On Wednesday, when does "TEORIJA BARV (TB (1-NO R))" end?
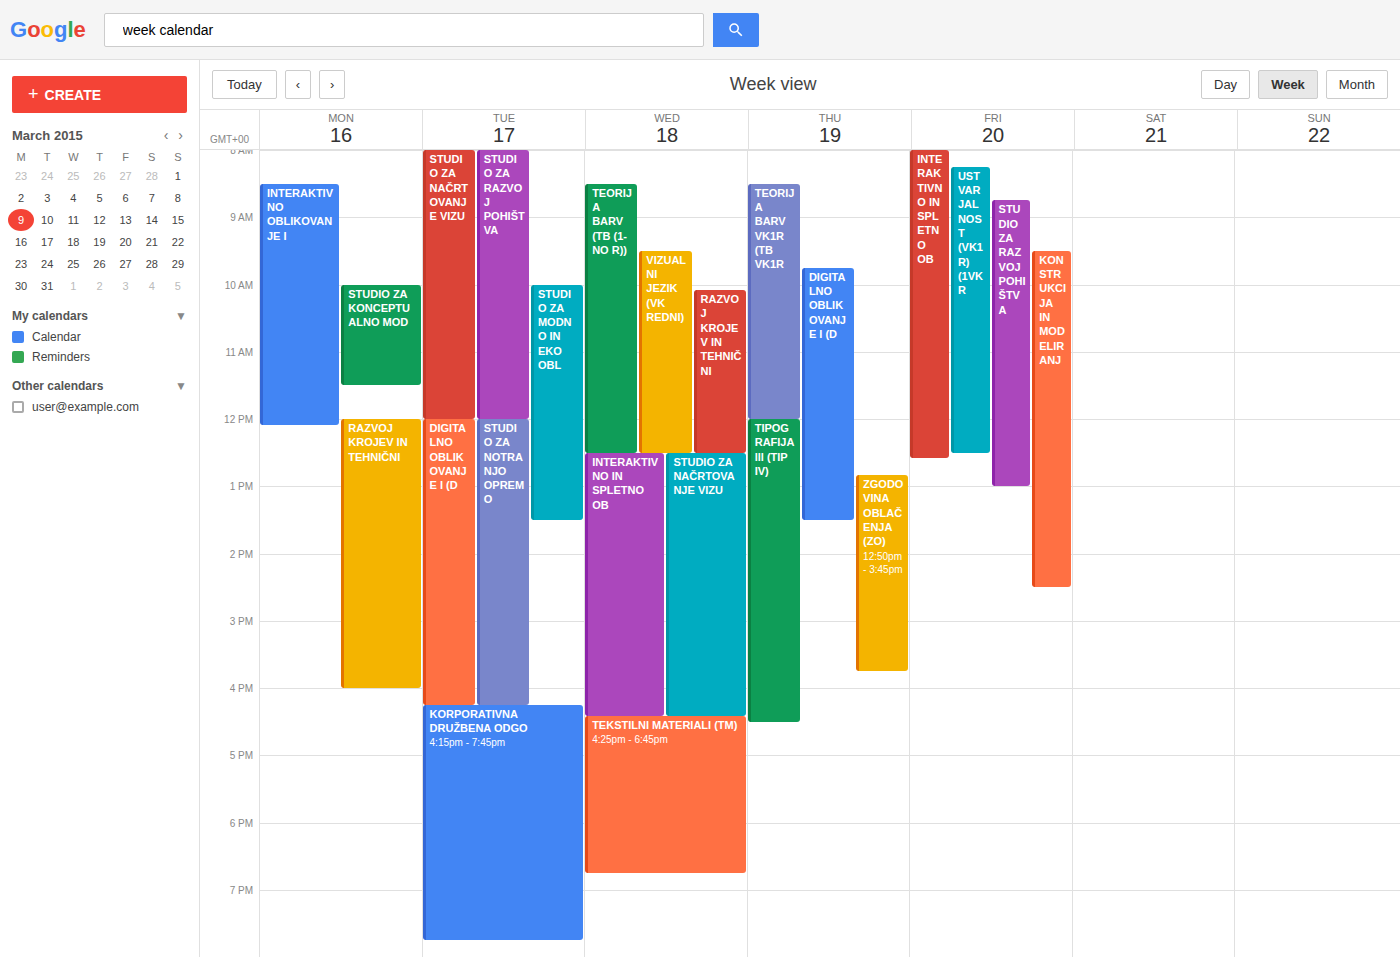
12:30 PM